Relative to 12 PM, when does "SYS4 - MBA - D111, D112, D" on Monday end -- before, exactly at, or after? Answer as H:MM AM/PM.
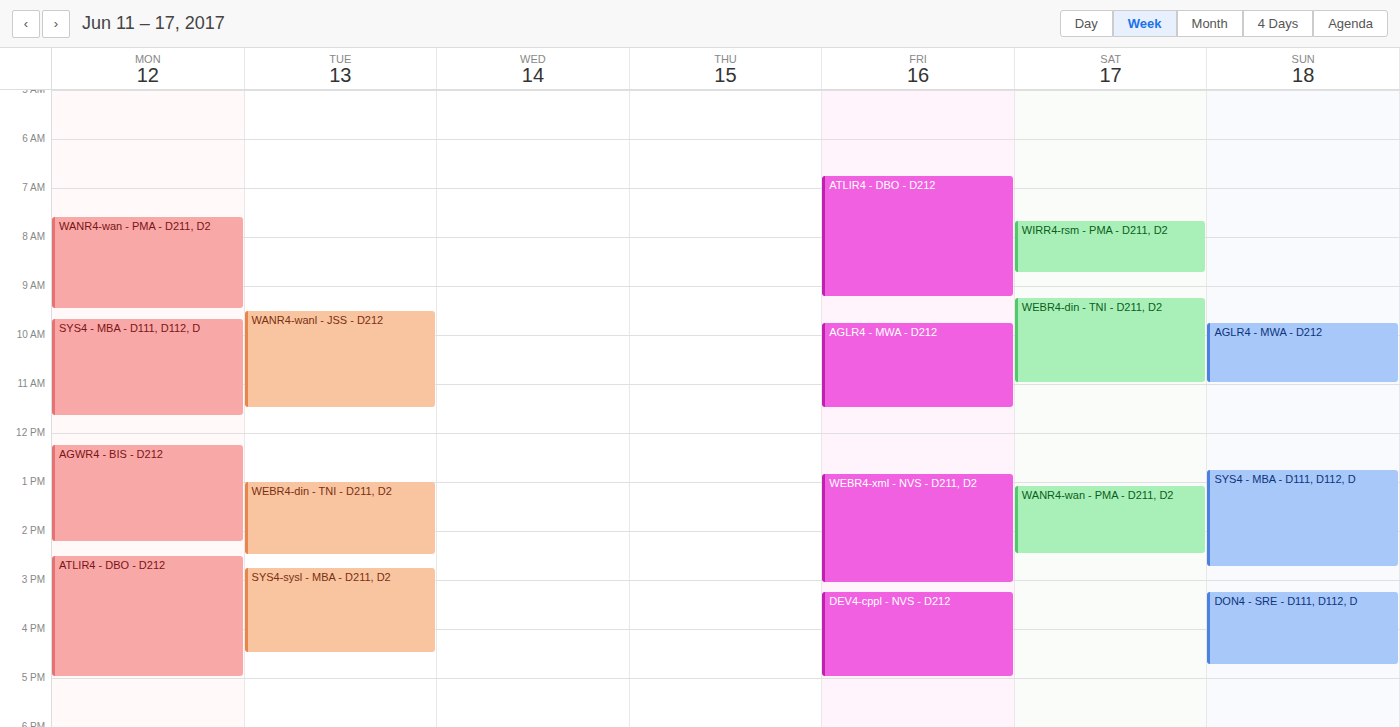
11:40 AM -- before 12 PM, 20 minutes above the 12 PM line.